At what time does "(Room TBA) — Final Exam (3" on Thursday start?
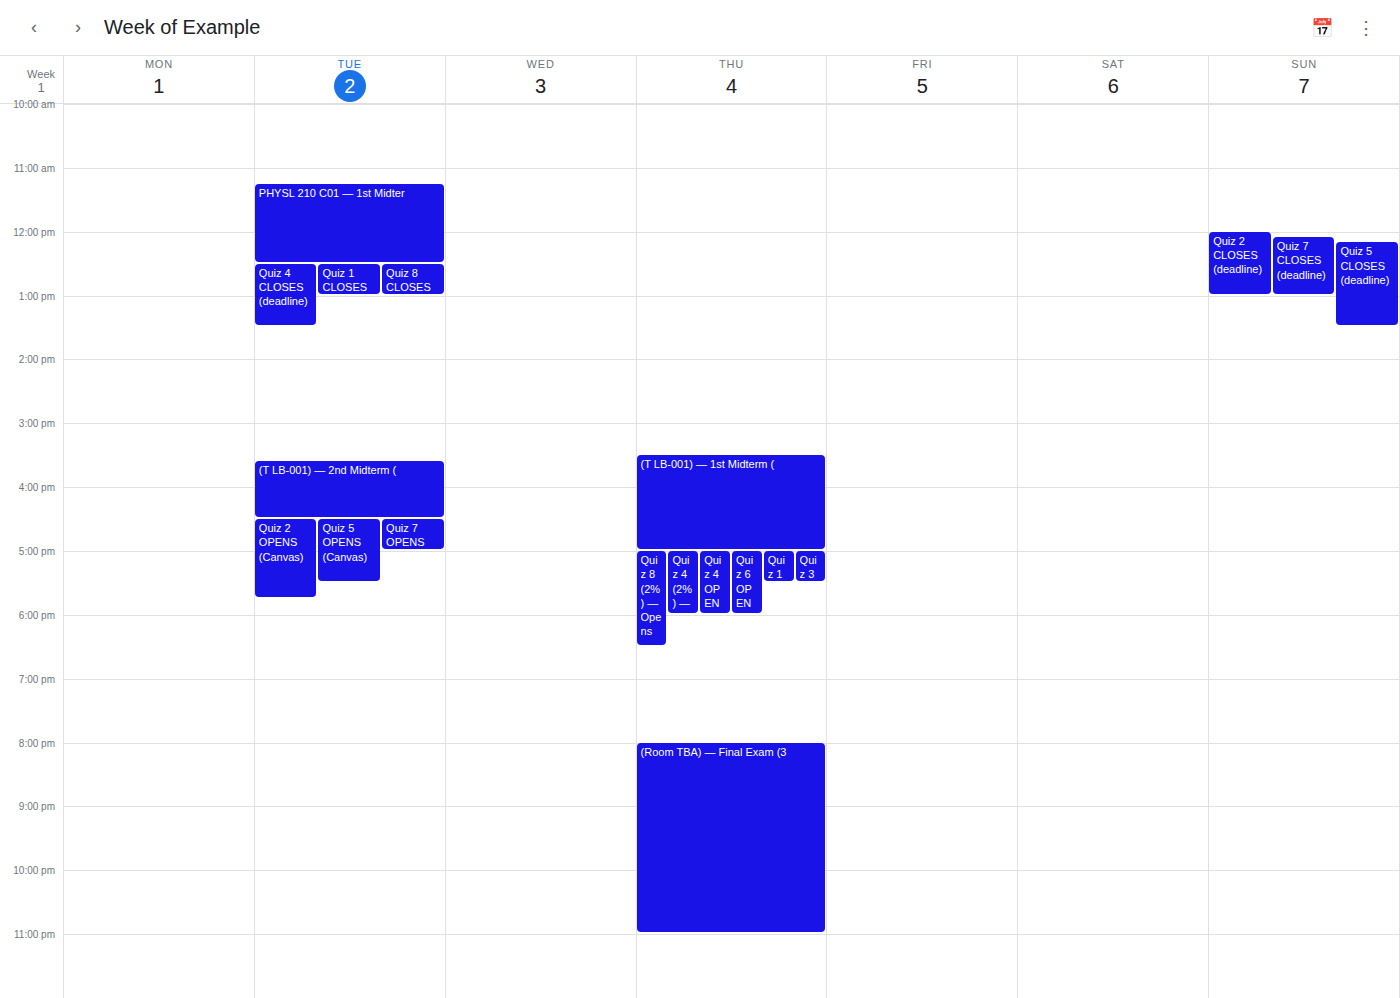
8:00 PM